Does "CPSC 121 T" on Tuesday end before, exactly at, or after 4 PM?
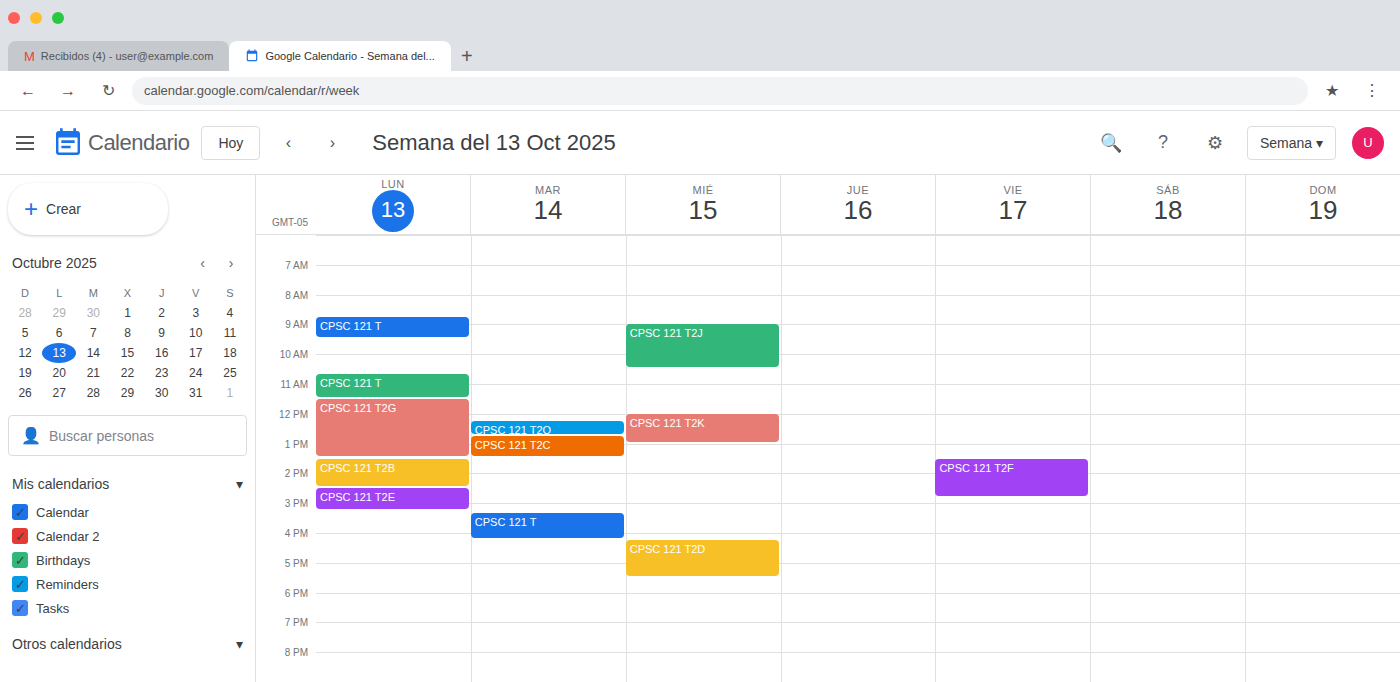
4:15 PM -- after 4 PM, 15 minutes below the 4 PM line.